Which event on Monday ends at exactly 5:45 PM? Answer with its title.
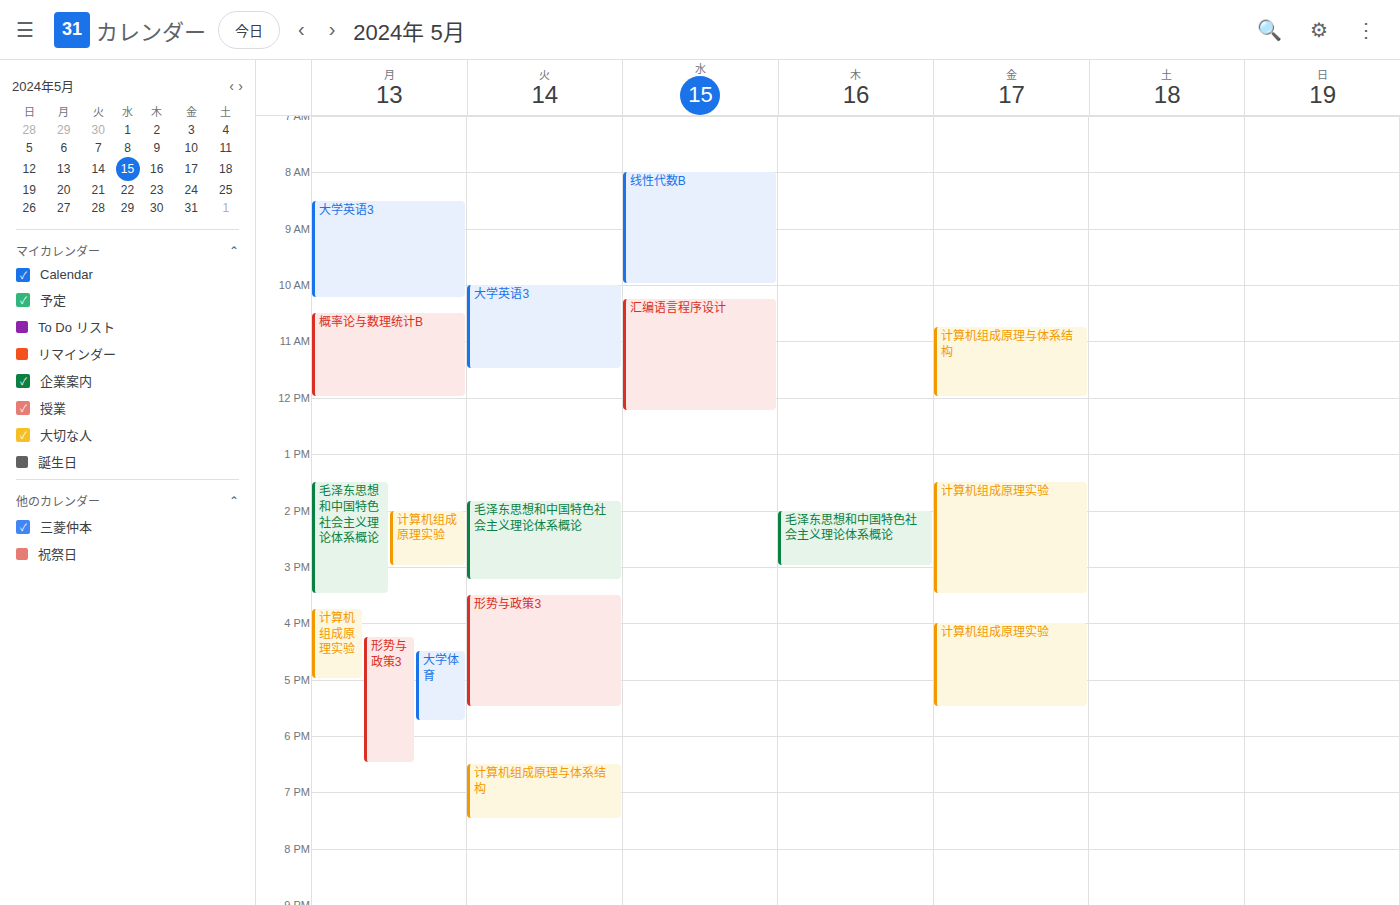
"大学体育"